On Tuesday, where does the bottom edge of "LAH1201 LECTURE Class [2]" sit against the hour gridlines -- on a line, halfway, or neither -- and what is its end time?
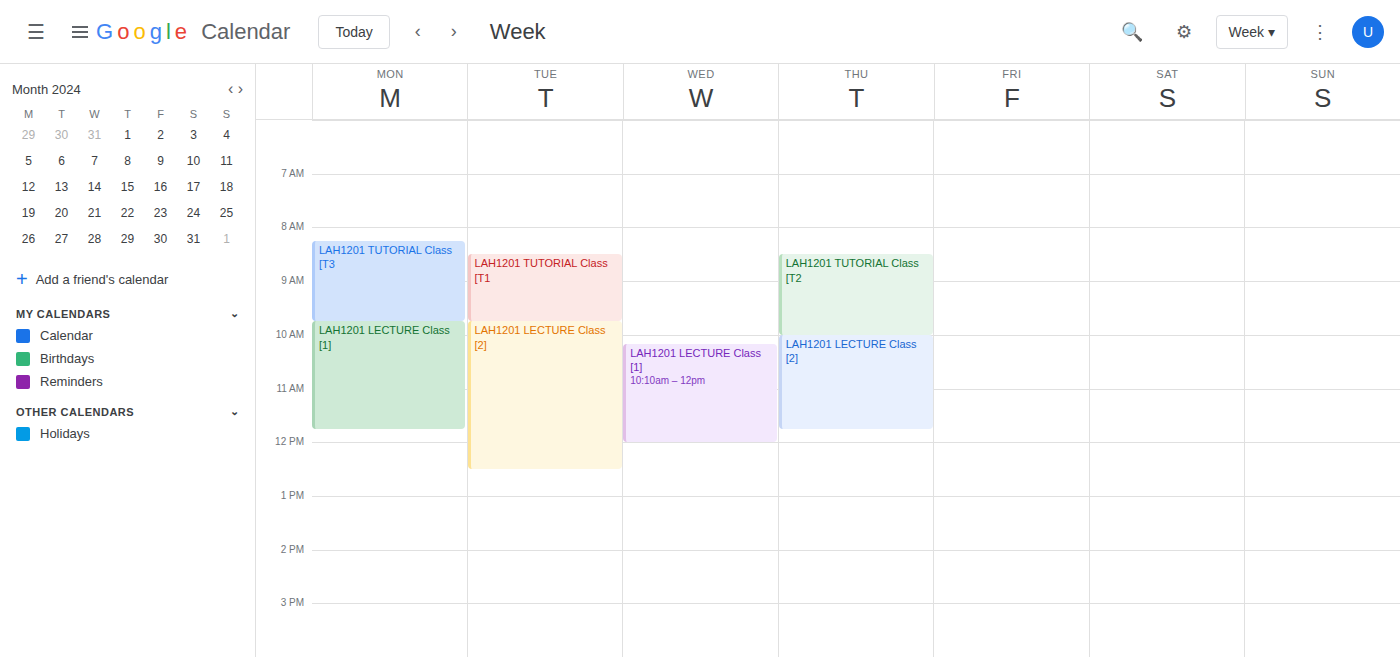
12:30 PM -- halfway between the 12 PM and 1 PM lines.